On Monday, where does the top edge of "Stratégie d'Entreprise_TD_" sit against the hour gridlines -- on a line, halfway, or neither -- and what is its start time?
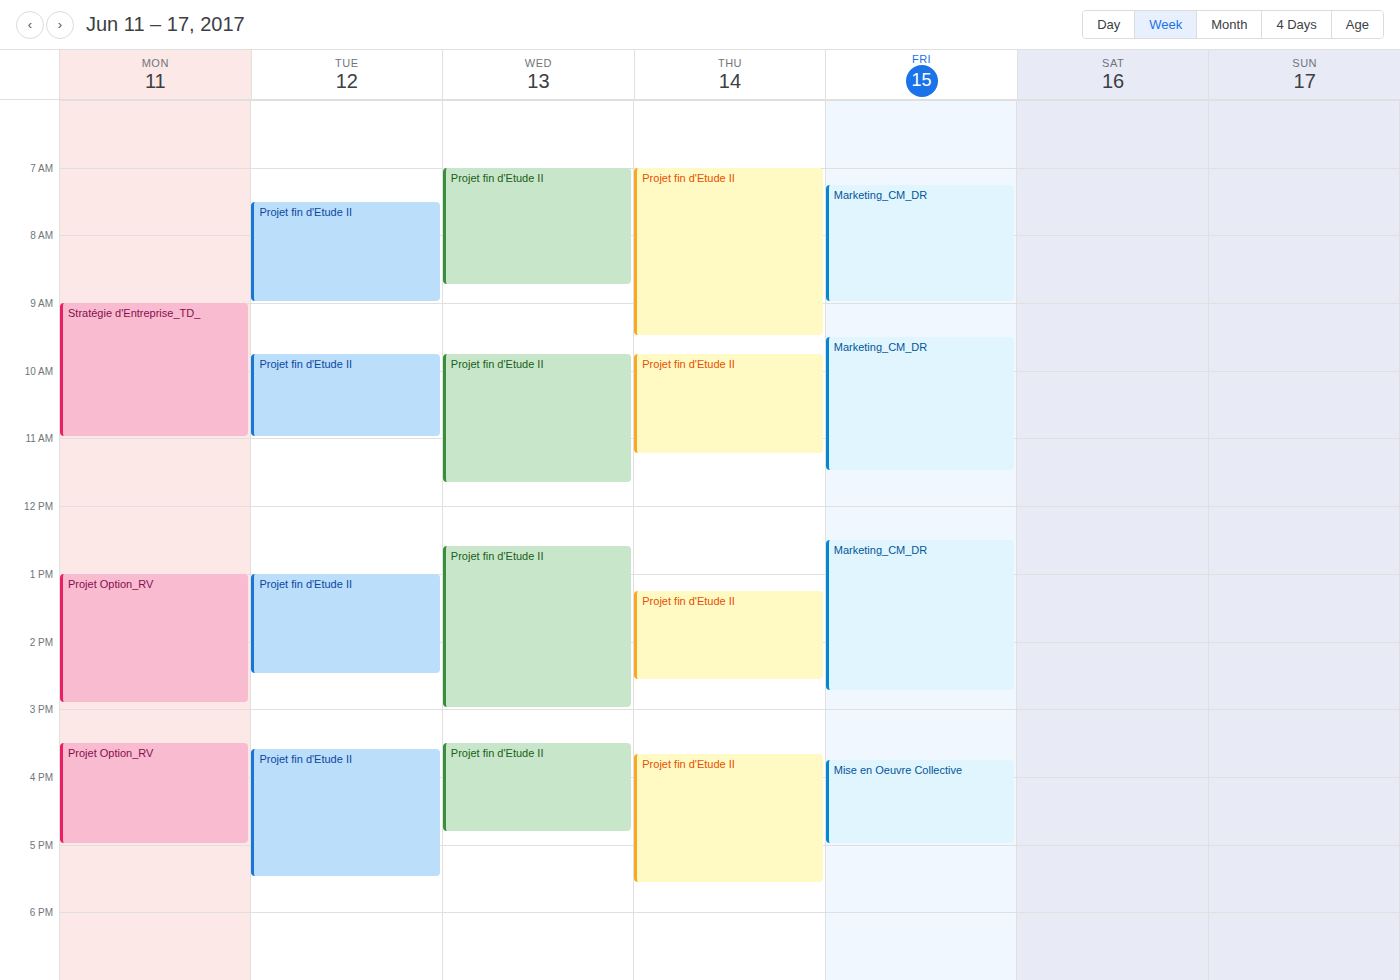
9:00 AM -- exactly on the 9 AM line.